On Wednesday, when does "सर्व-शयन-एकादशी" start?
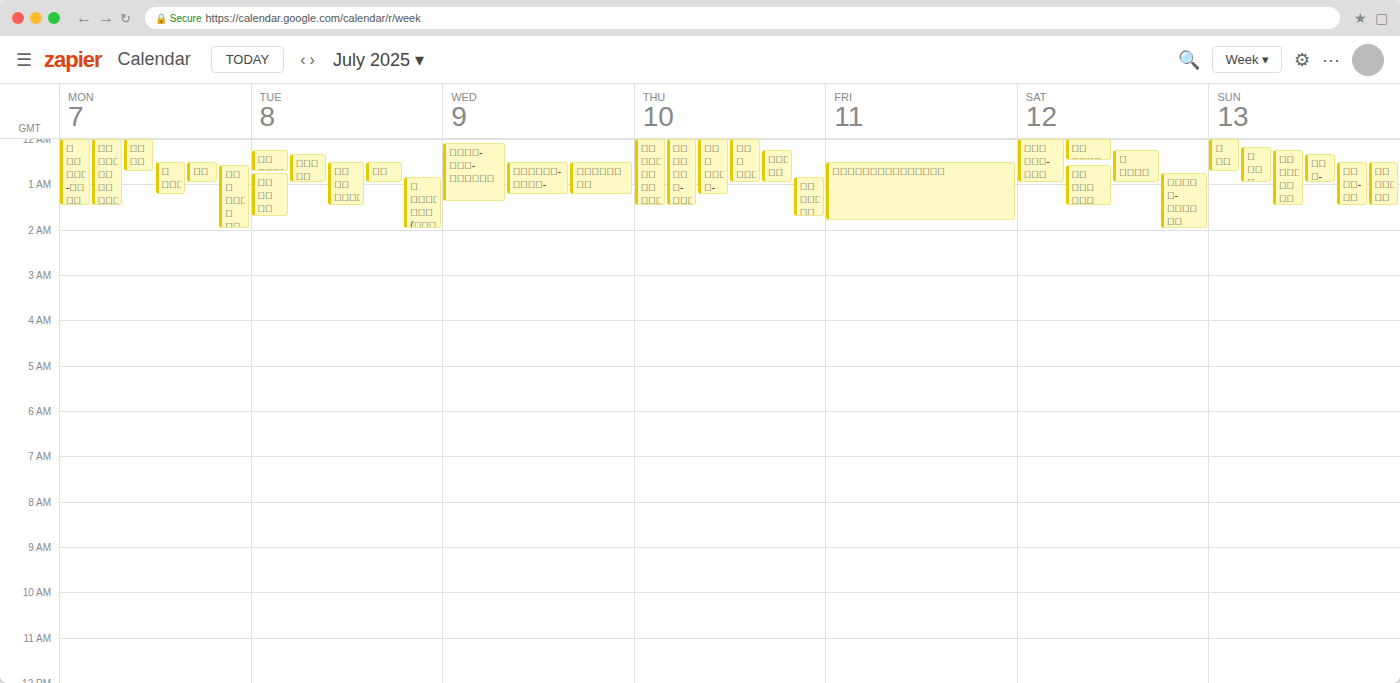
12:05 AM